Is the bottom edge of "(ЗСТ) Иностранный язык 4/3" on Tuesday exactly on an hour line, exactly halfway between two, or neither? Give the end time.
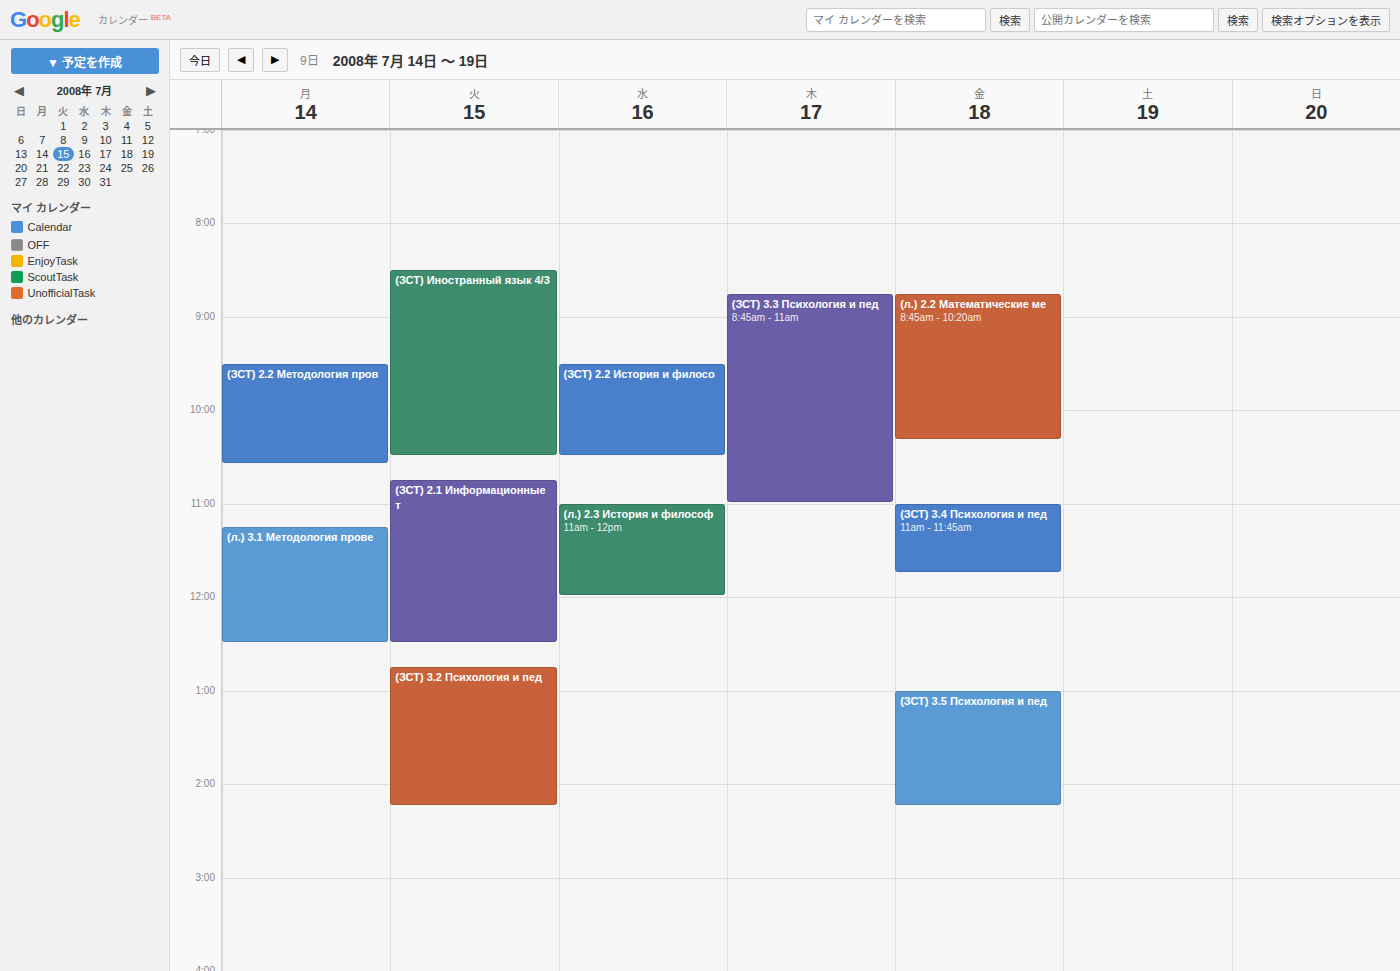
10:30 AM -- halfway between the 10 AM and 11 AM lines.